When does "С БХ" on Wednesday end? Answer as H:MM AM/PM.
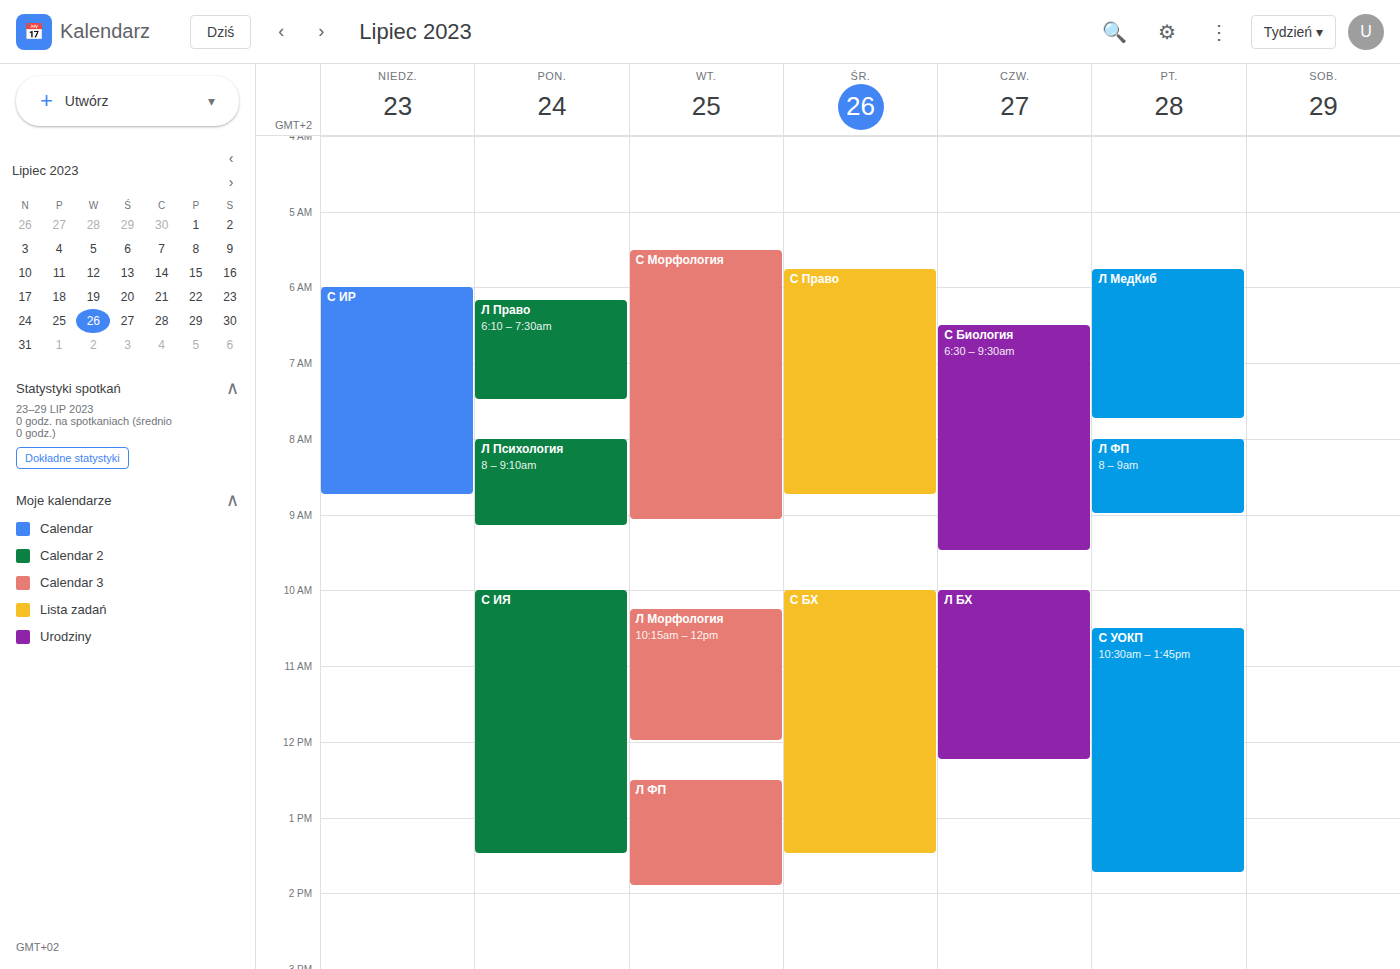
1:30 PM